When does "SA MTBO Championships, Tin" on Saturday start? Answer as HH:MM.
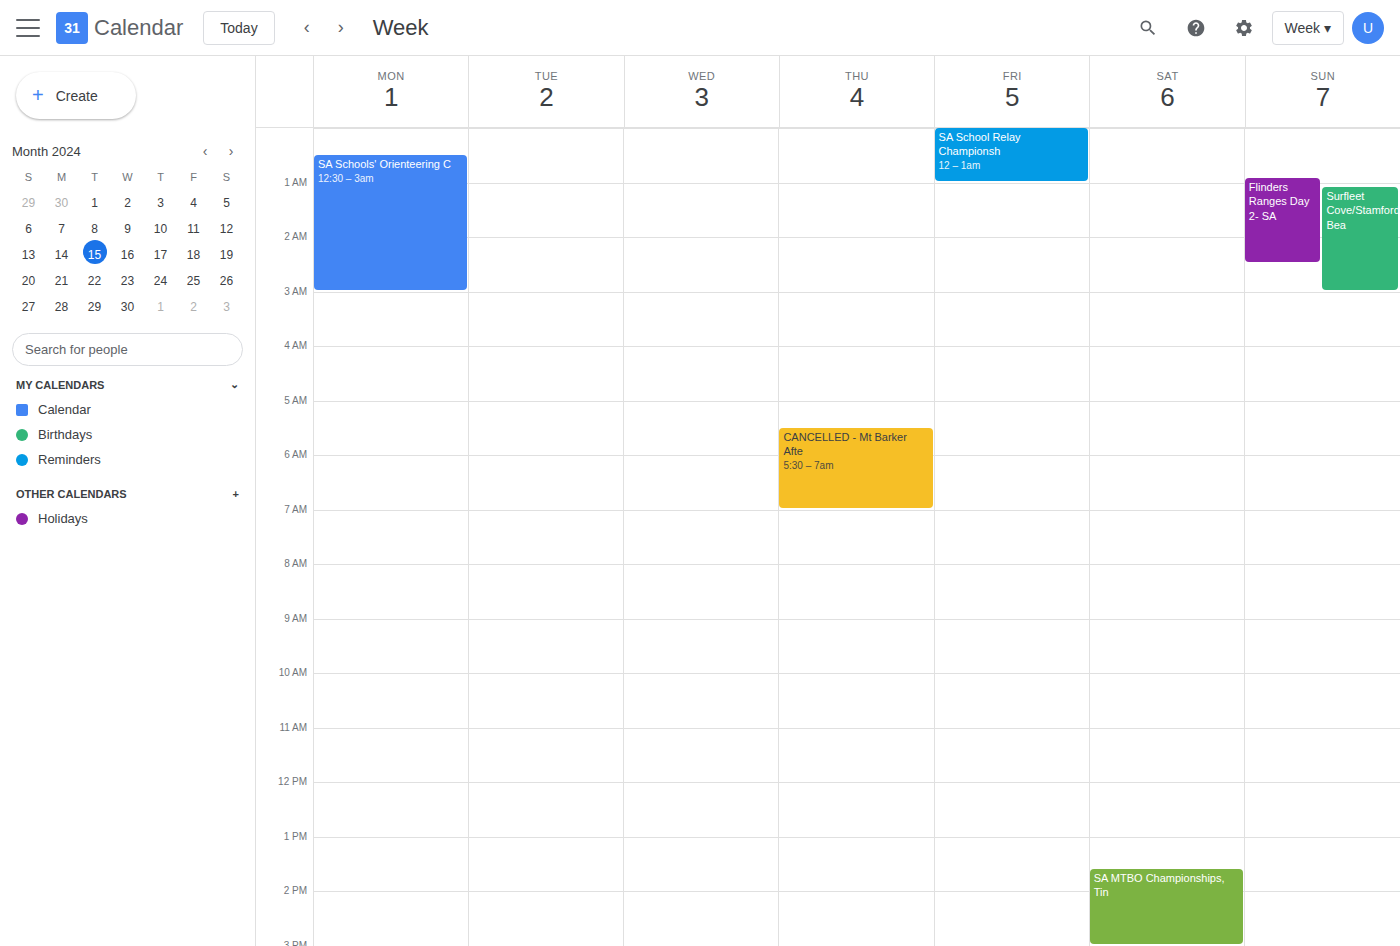
13:35